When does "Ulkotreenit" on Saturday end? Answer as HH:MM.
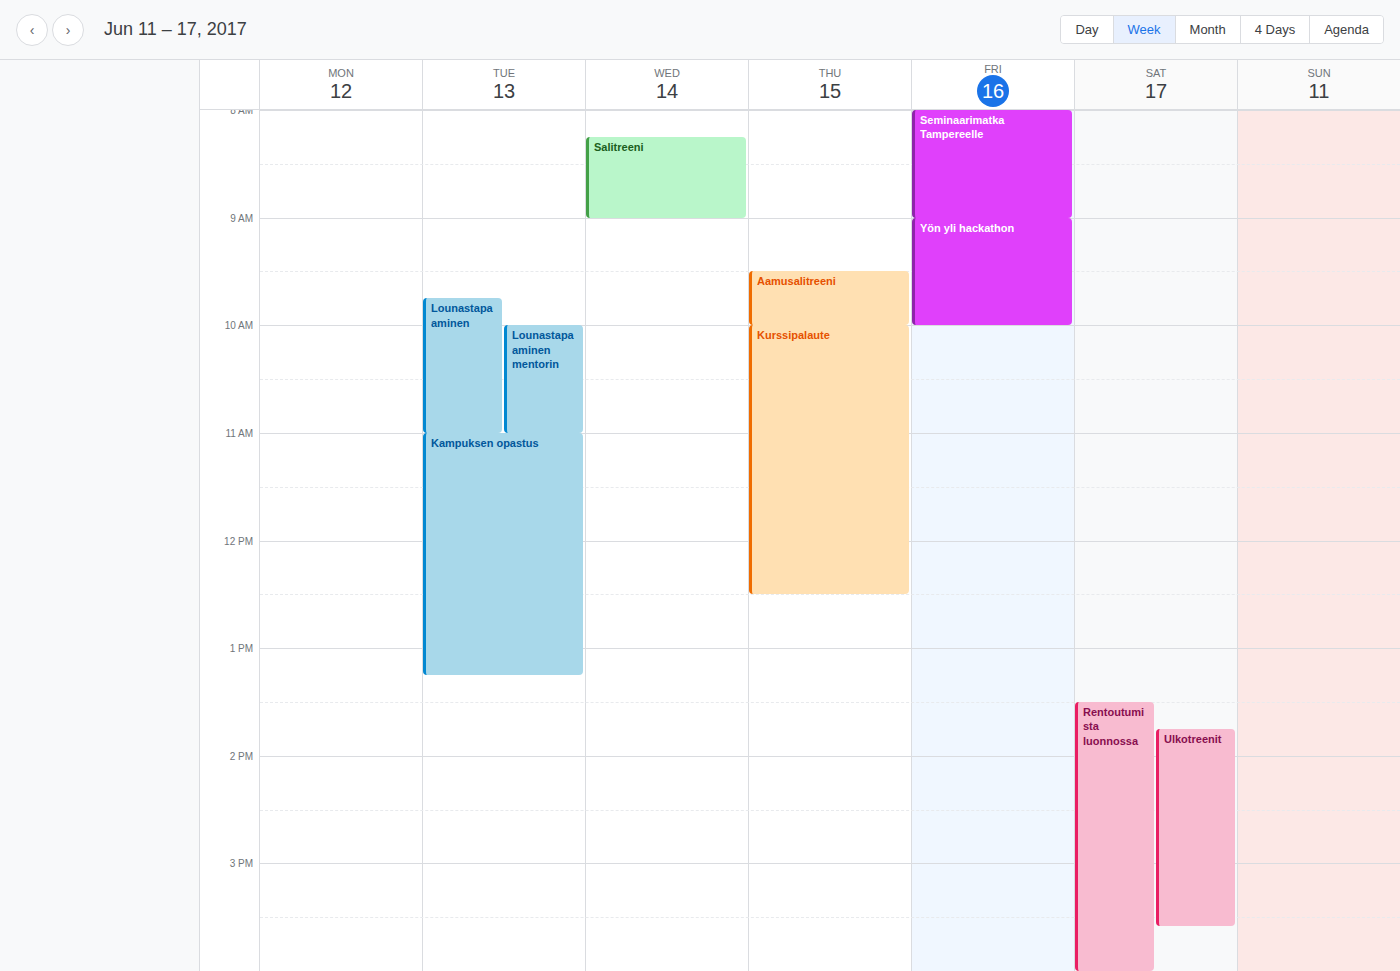
15:35